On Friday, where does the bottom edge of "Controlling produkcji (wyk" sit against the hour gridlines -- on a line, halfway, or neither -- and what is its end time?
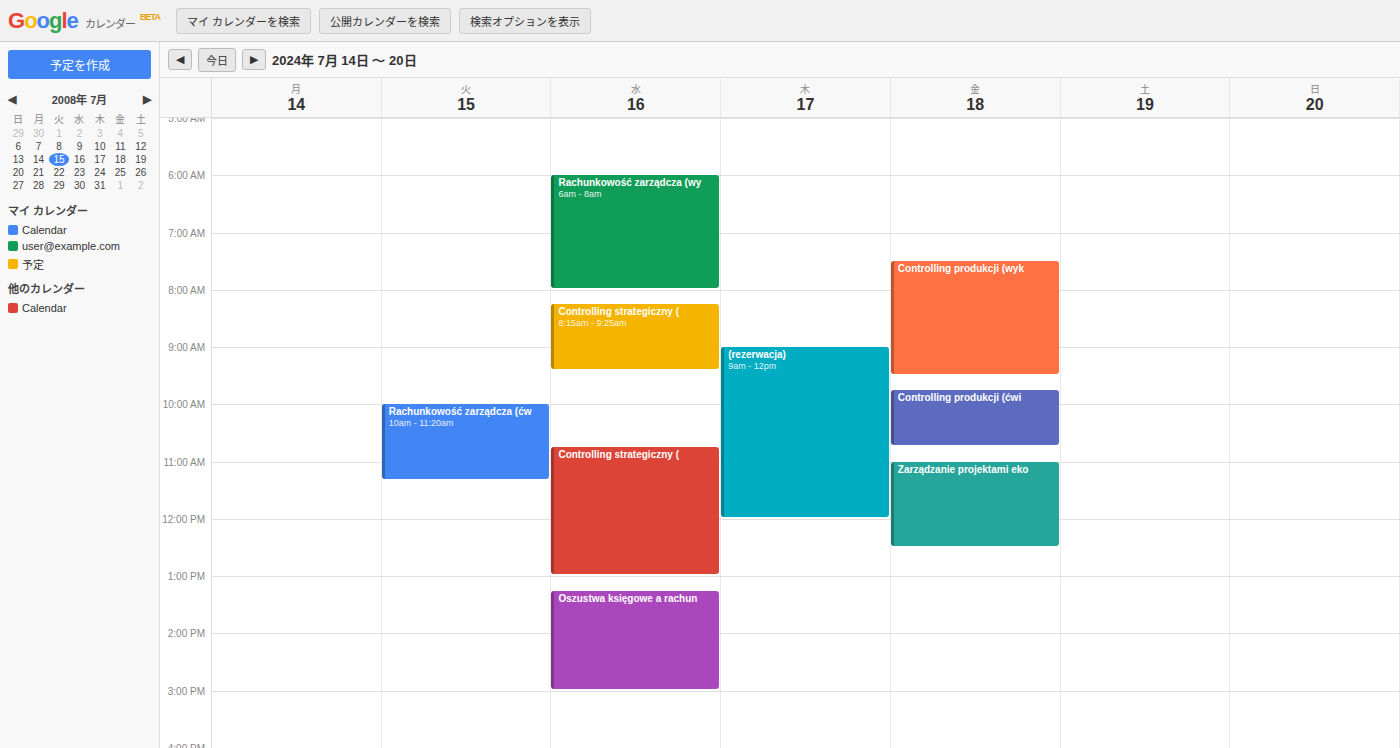
9:30 AM -- halfway between the 9 AM and 10 AM lines.